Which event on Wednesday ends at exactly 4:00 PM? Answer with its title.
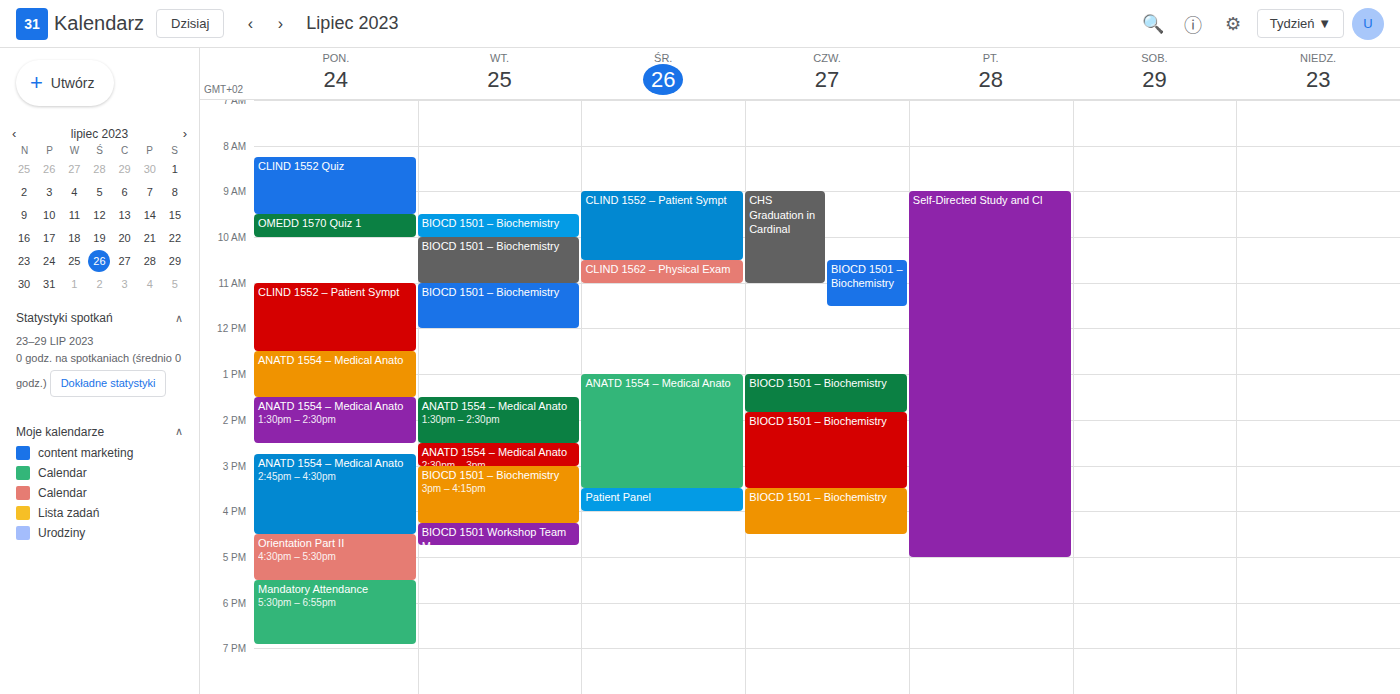
"Patient Panel"